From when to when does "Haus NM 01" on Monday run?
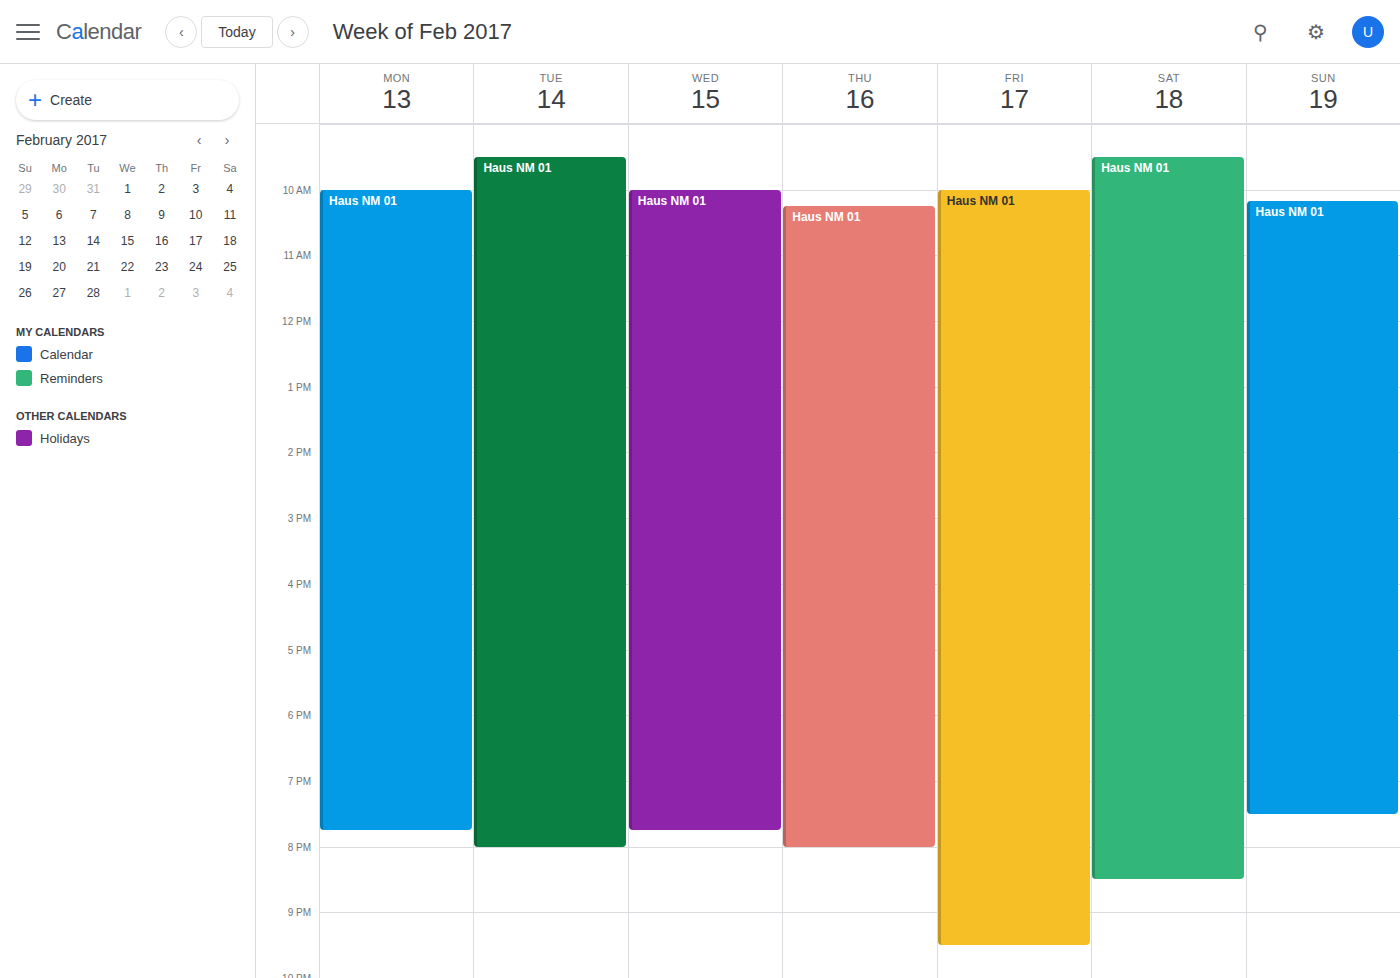
10:00 AM to 7:45 PM